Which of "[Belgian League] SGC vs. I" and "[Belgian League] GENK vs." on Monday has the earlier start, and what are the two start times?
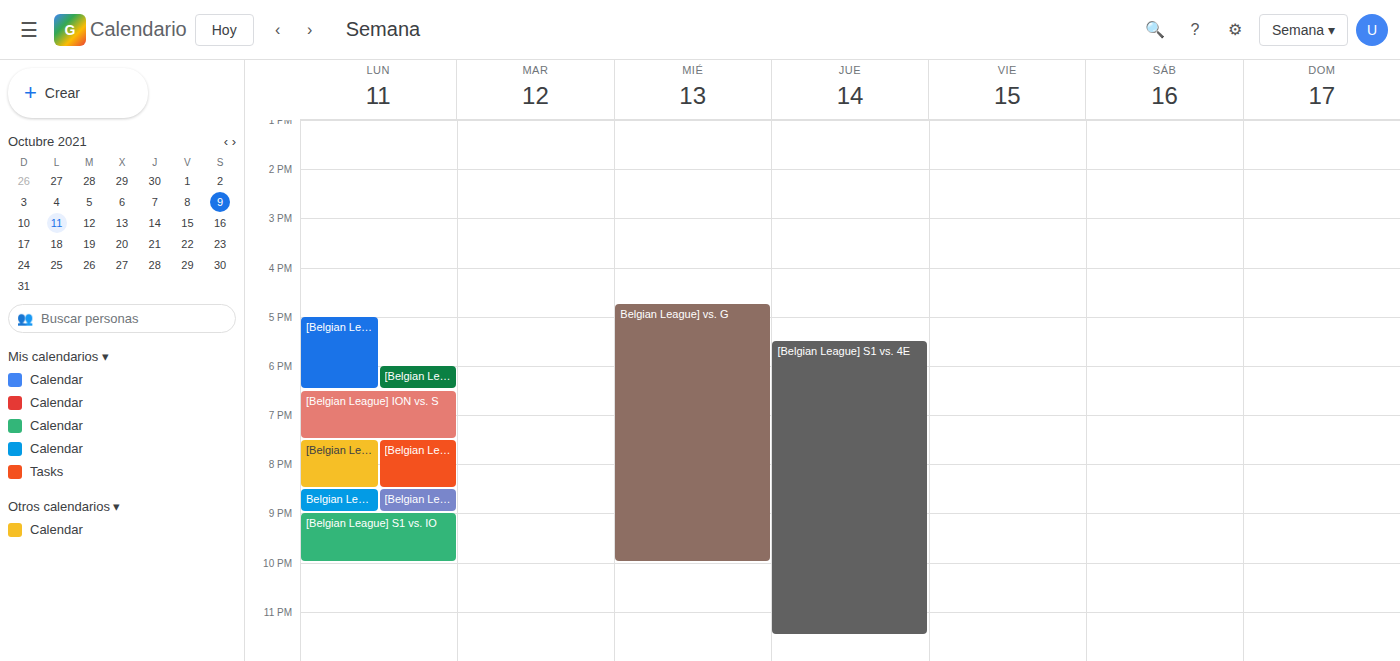
"[Belgian League] GENK vs." 5:00 PM; "[Belgian League] SGC vs. I" 6:00 PM.